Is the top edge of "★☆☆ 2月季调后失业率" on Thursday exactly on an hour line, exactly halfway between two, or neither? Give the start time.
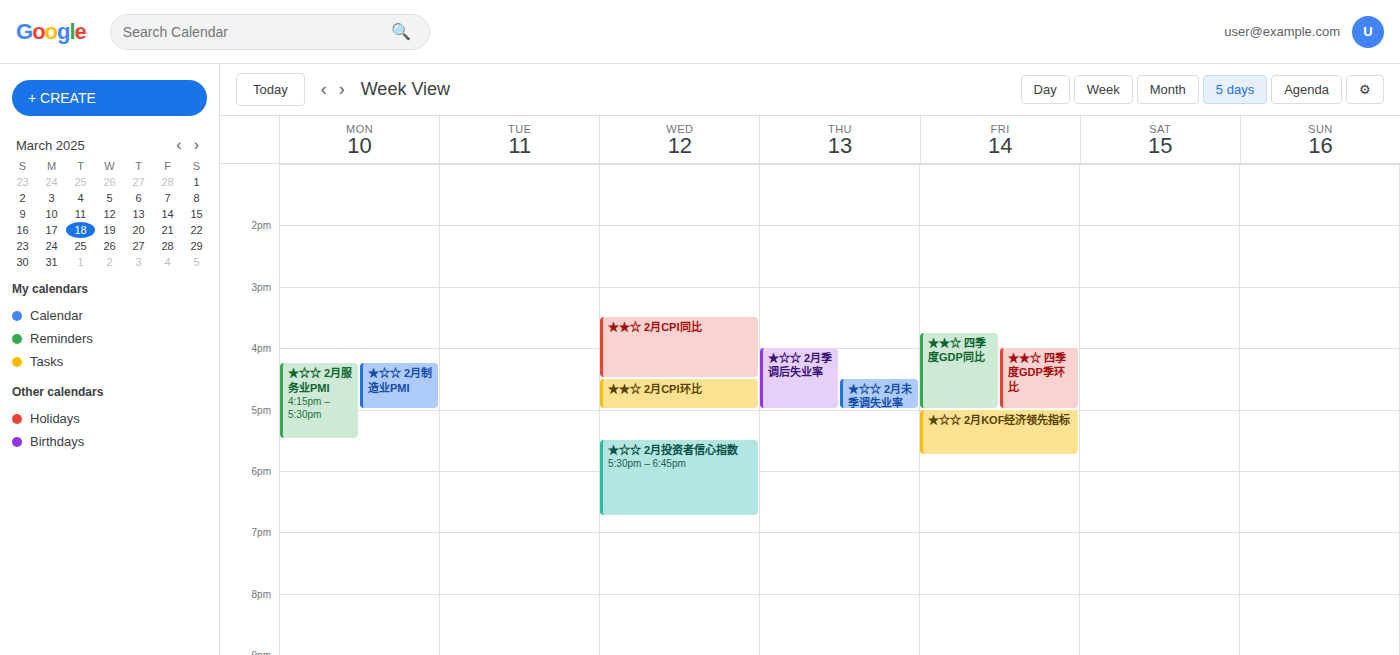
4:00 PM -- exactly on the 4 PM line.